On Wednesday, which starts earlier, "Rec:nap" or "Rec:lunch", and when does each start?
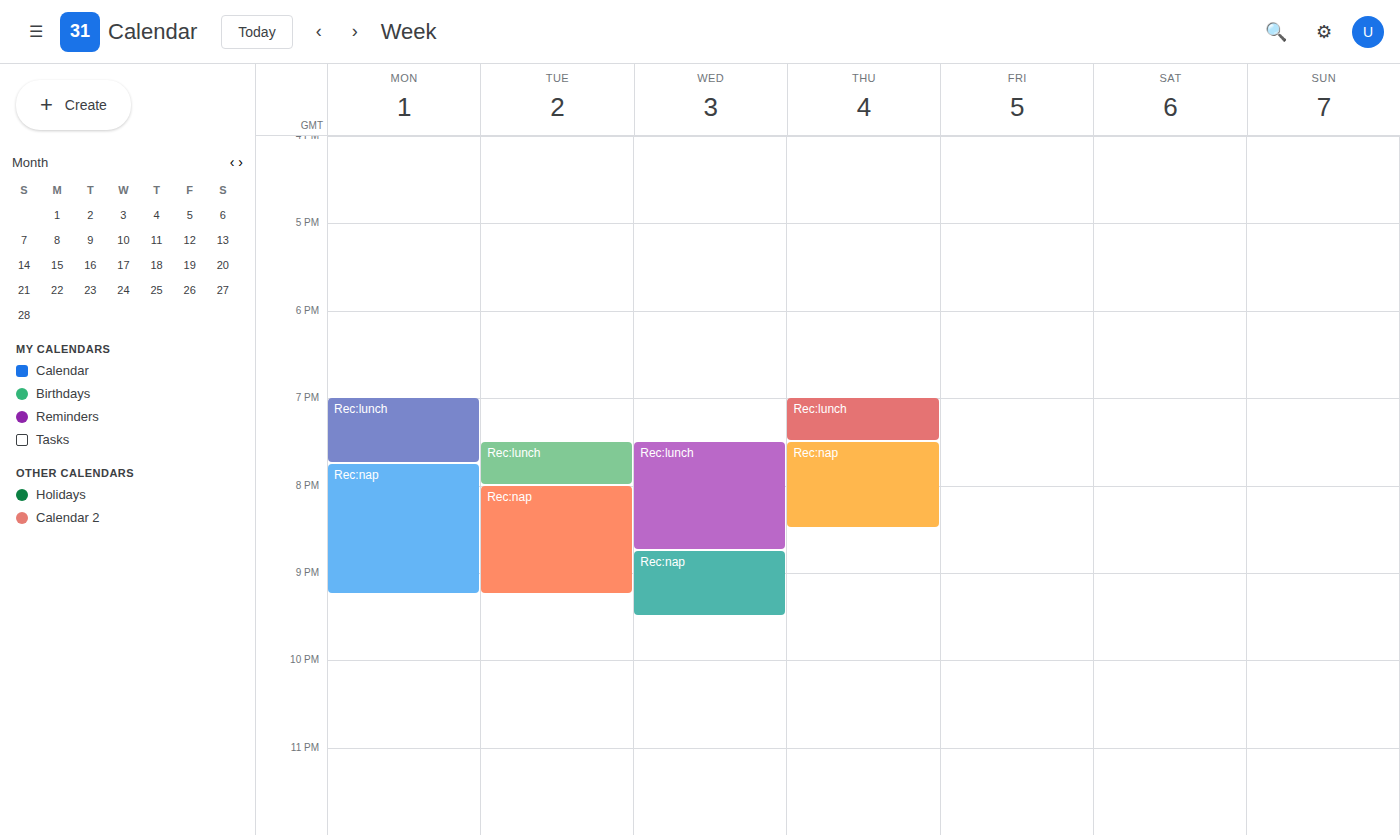
"Rec:lunch" 7:30 PM; "Rec:nap" 8:45 PM.